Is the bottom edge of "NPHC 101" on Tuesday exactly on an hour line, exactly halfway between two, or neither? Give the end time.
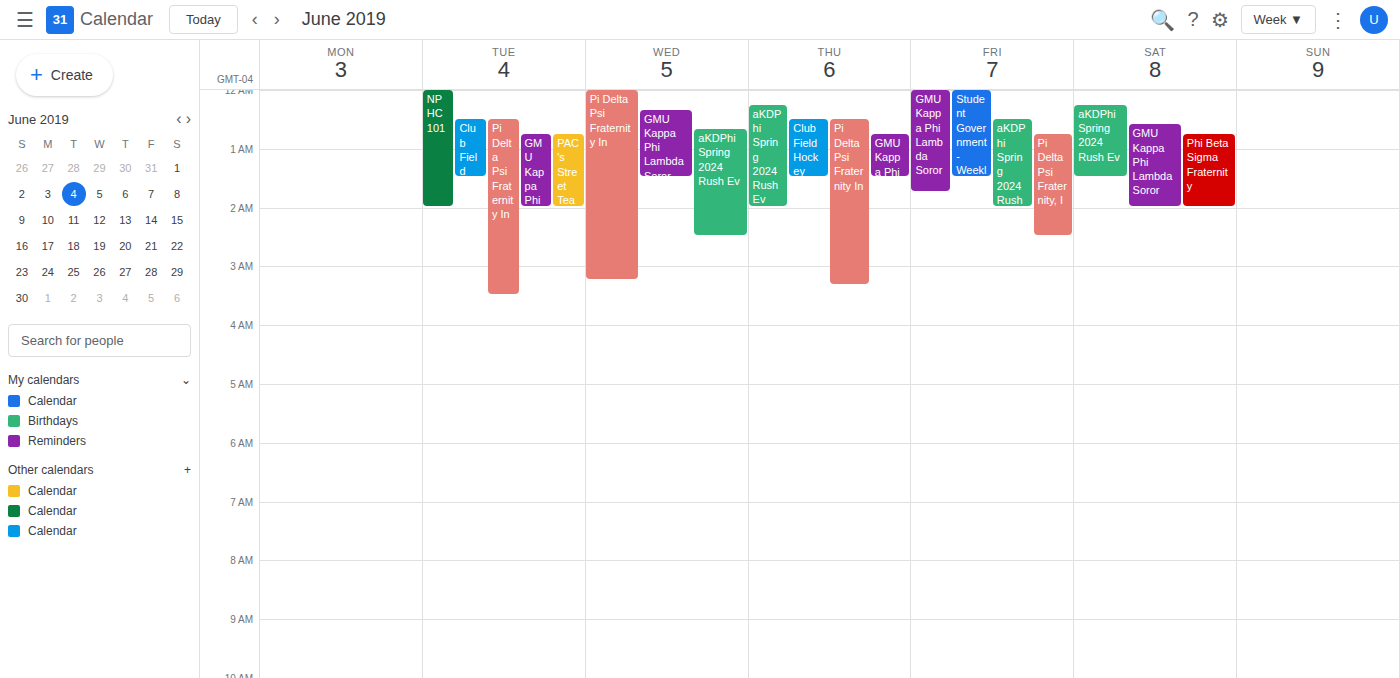
2:00 AM -- exactly on the 2 AM line.